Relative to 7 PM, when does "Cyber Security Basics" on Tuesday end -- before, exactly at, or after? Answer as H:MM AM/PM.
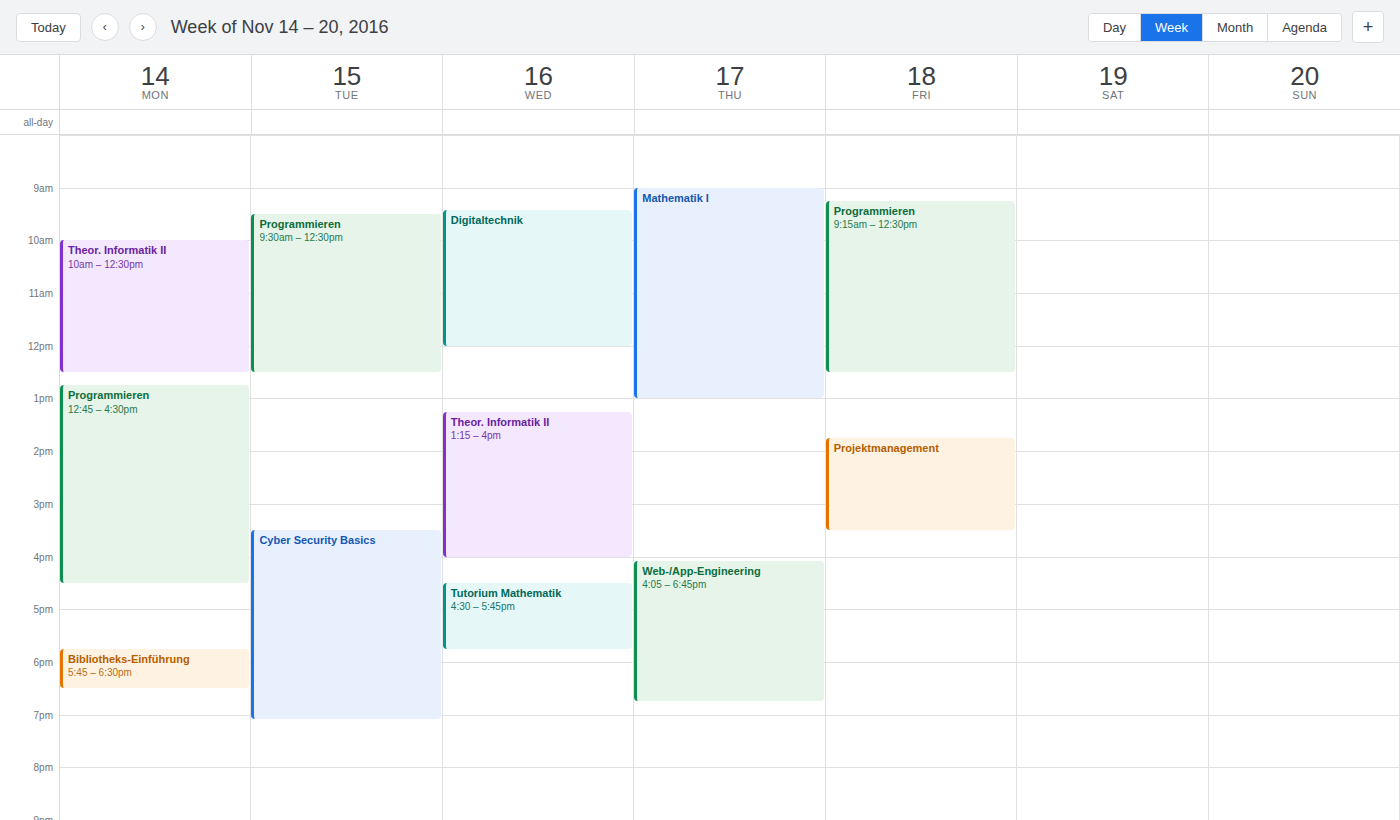
7:05 PM -- after 7 PM, 5 minutes below the 7 PM line.